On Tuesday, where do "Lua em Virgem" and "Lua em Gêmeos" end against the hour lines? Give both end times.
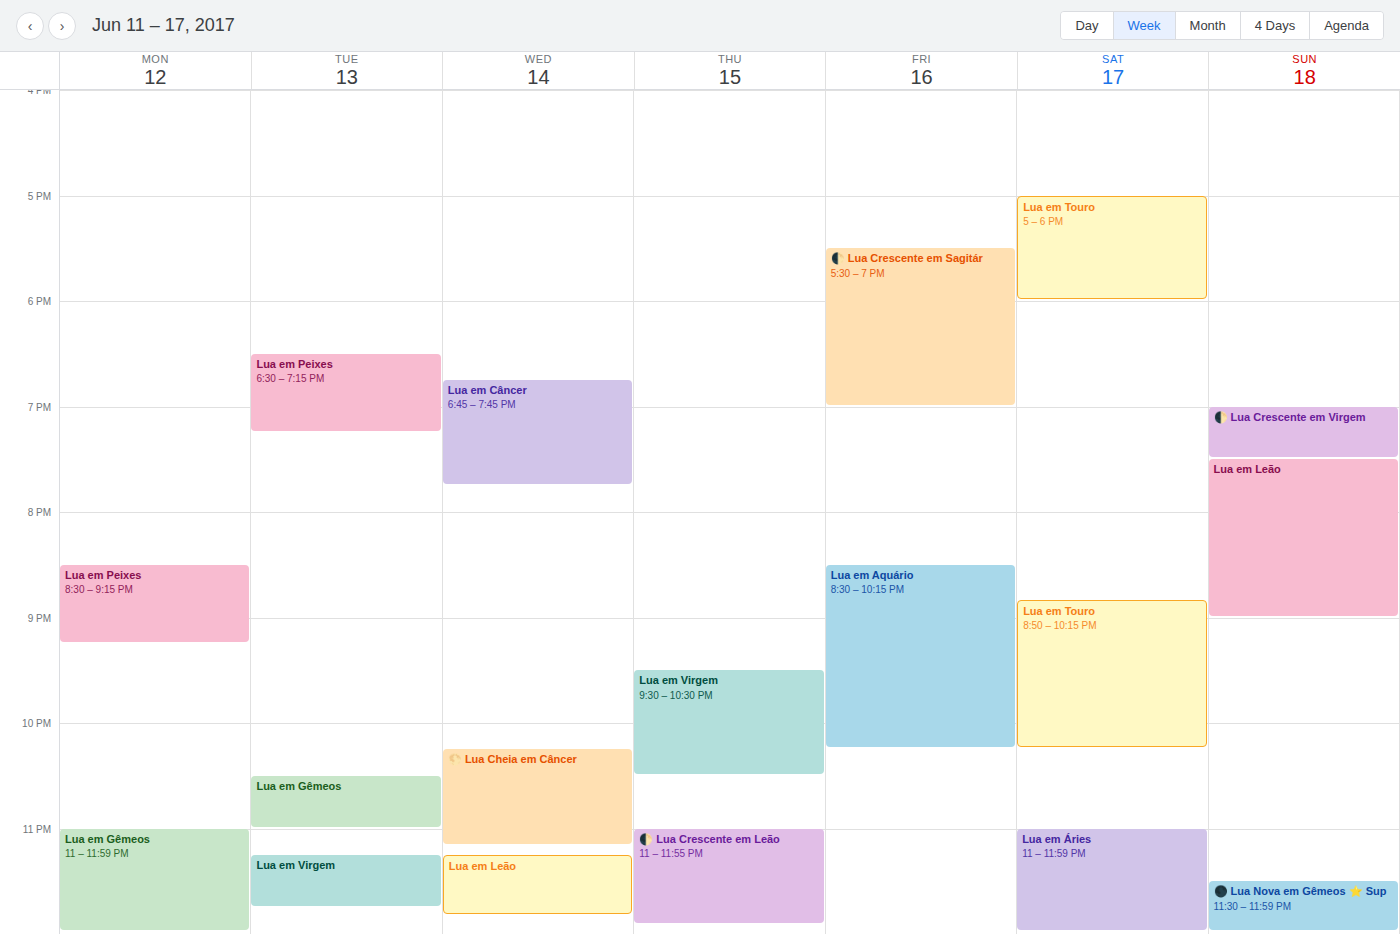
"Lua em Virgem": 23:45, neither: three quarters of the way from the 23:00 line to the 24:00 line. "Lua em Gêmeos": 23:00, exactly on the 23:00 line.